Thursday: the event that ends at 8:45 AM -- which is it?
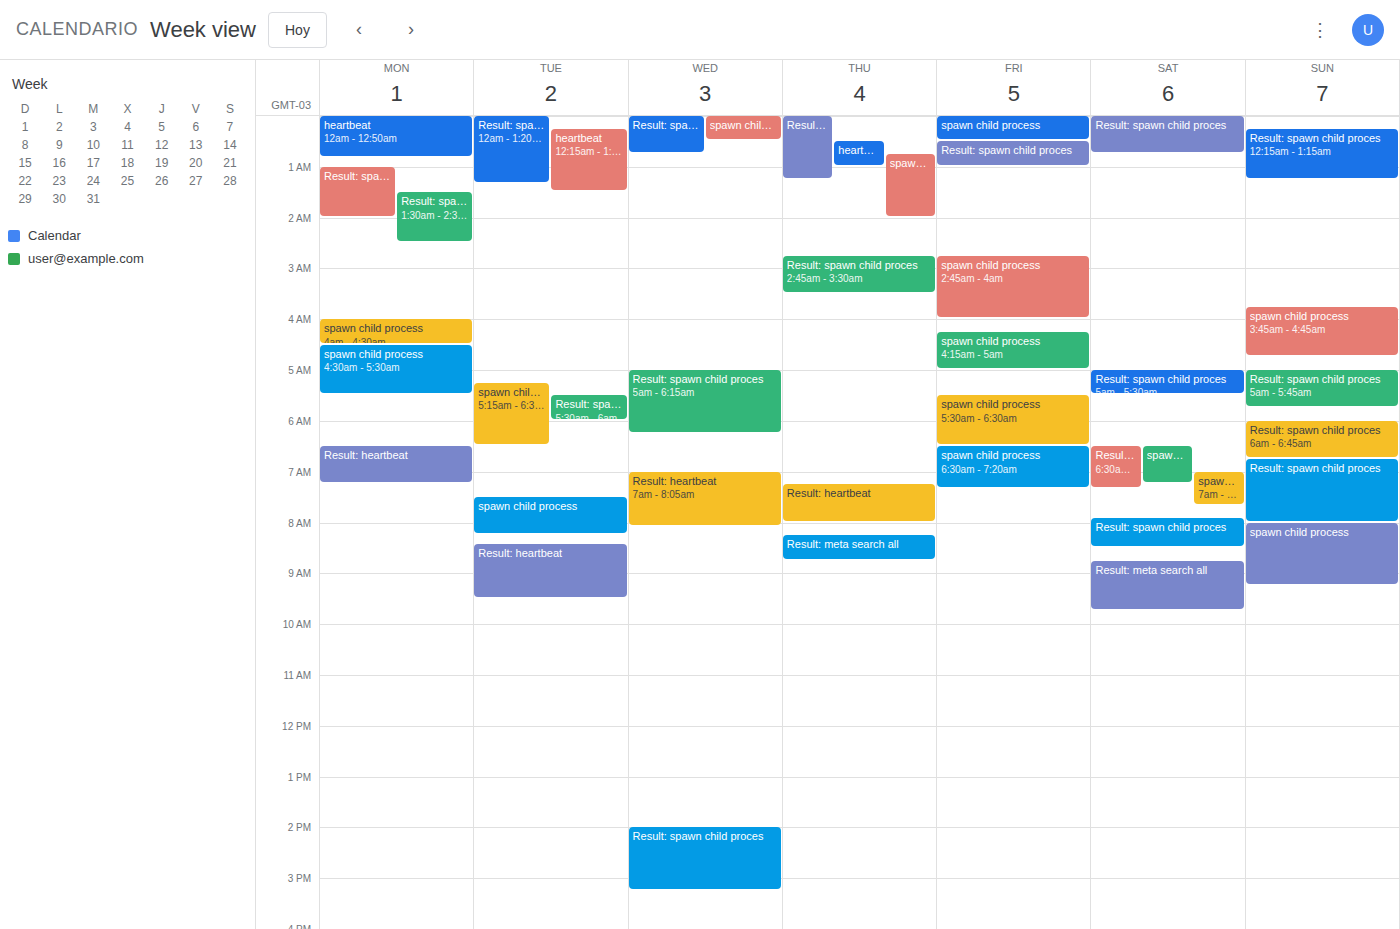
"Result: meta search all"